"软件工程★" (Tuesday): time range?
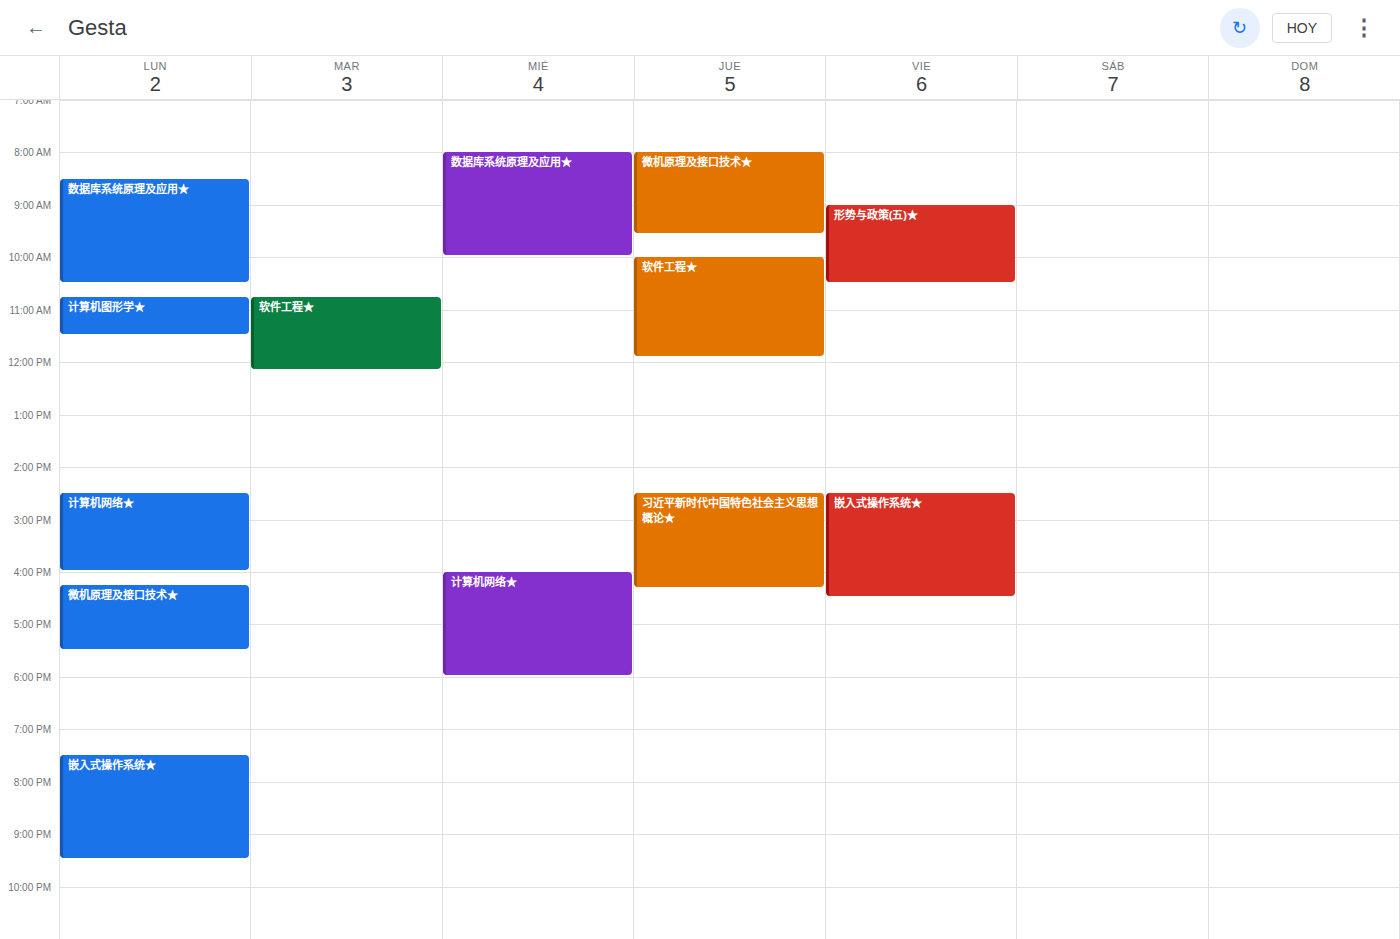
10:45 AM to 12:10 PM